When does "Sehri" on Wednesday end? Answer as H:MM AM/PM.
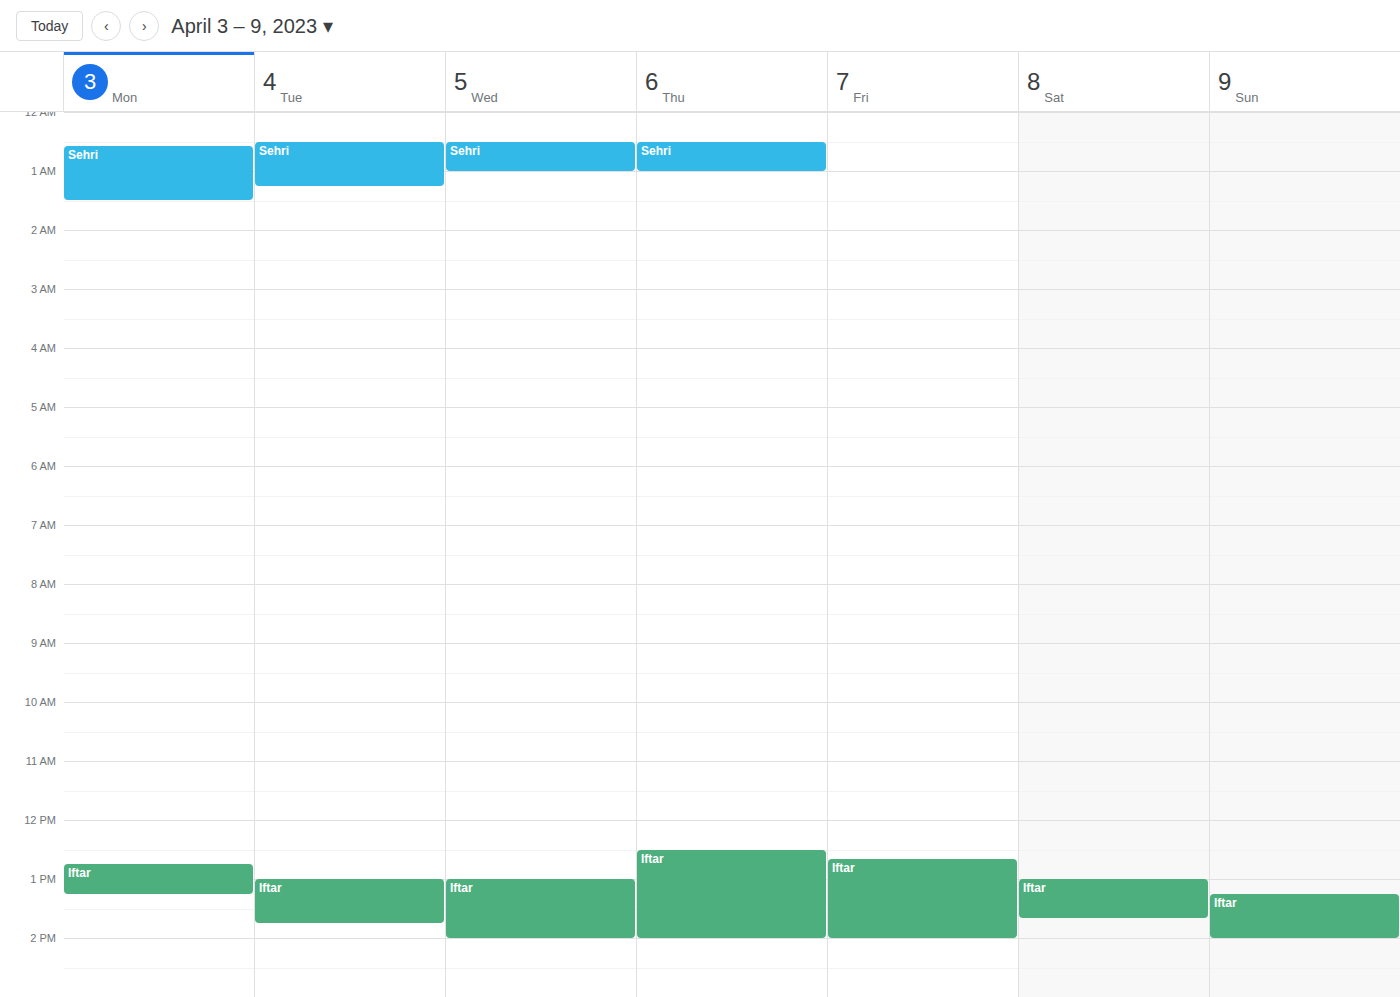
1:00 AM